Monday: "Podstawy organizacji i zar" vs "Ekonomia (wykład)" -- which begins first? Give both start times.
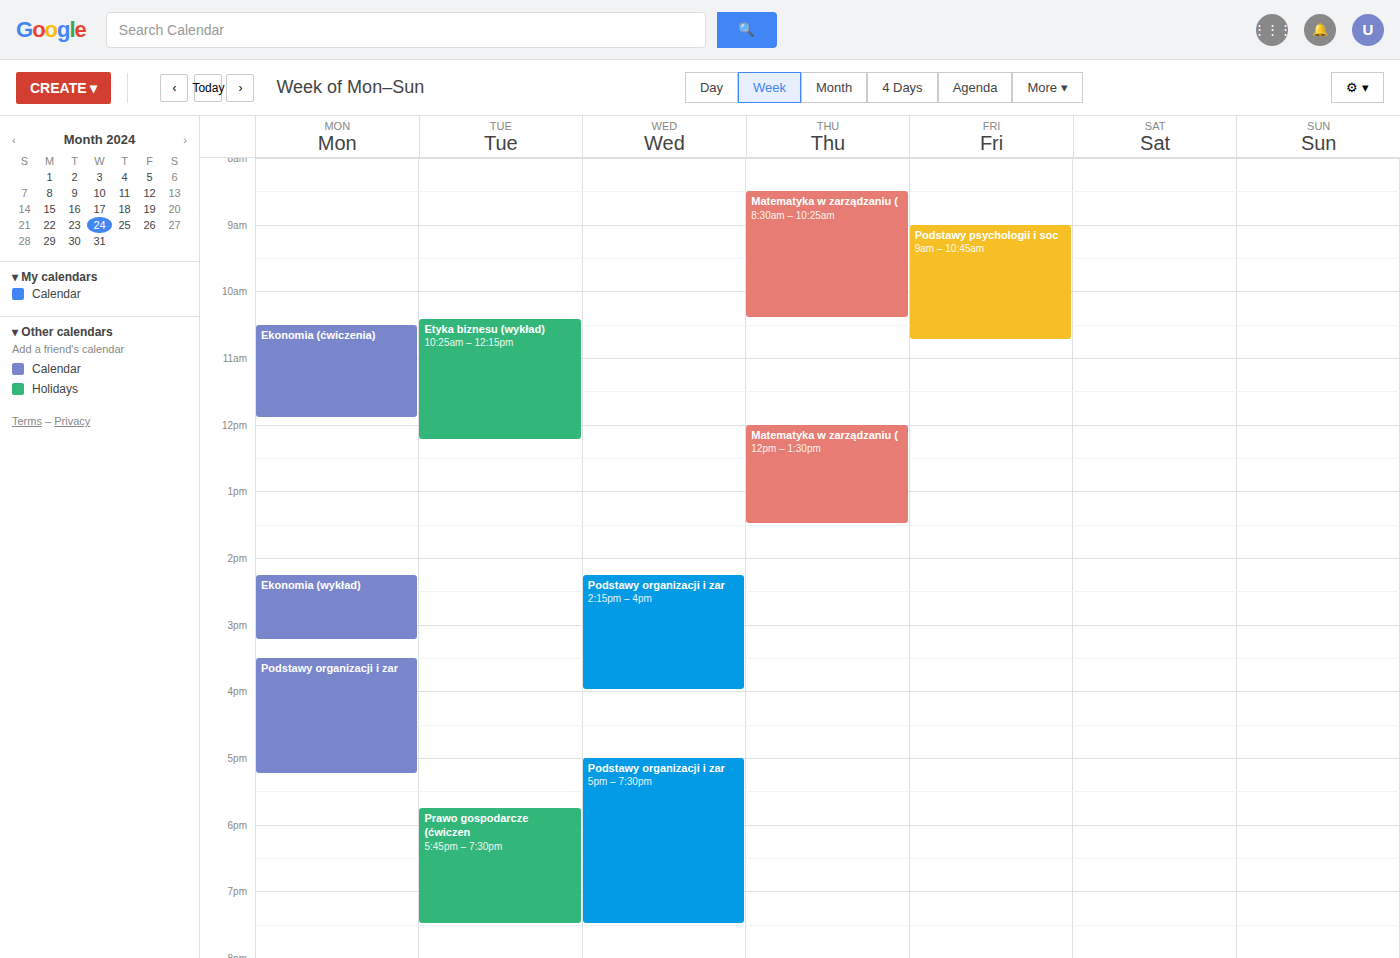
"Ekonomia (wykład)" 2:15 PM; "Podstawy organizacji i zar" 3:30 PM.